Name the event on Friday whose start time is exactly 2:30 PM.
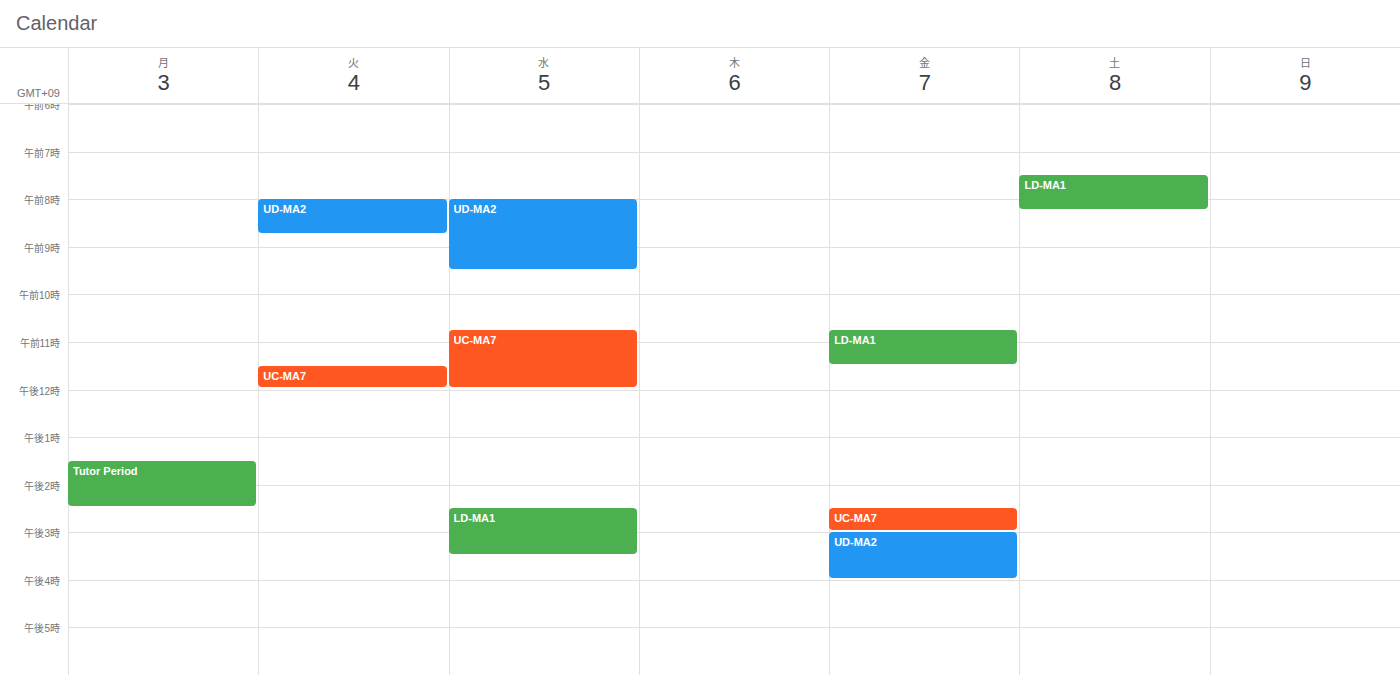
"UC-MA7"